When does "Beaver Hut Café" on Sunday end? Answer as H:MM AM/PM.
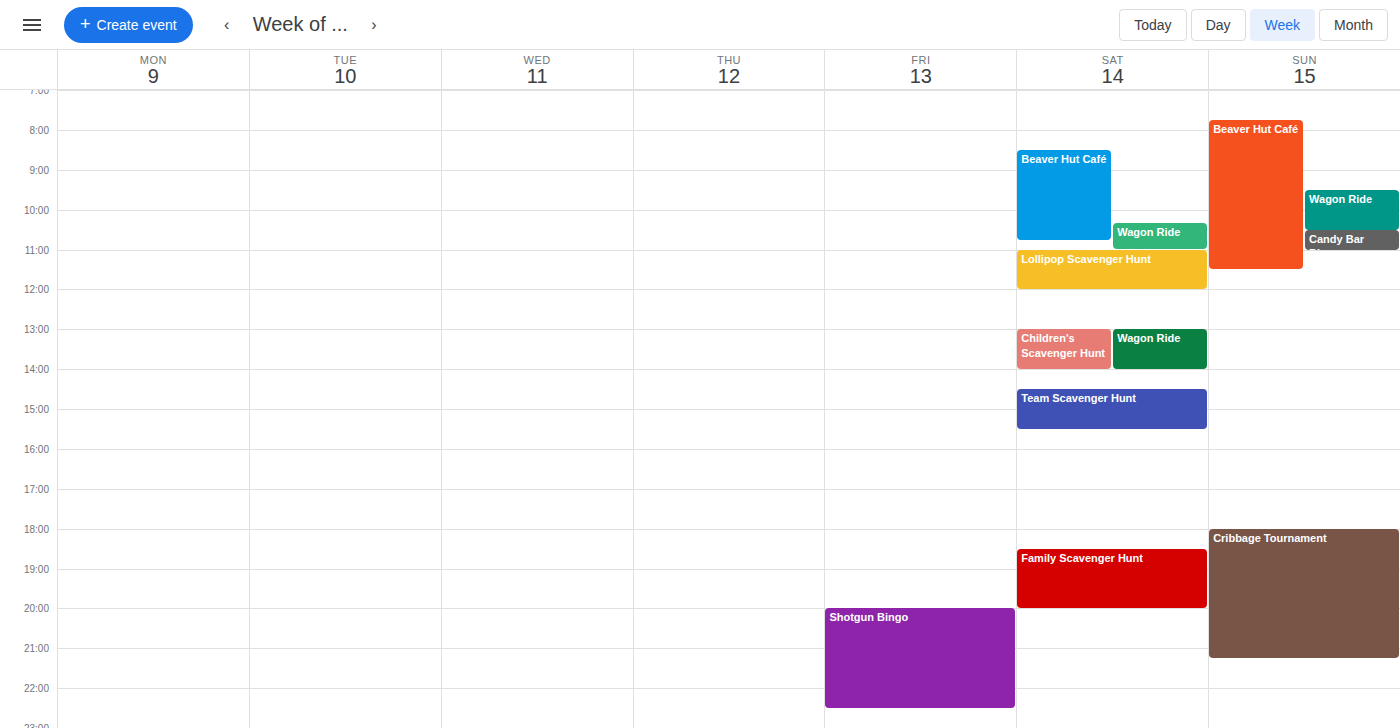
11:30 AM